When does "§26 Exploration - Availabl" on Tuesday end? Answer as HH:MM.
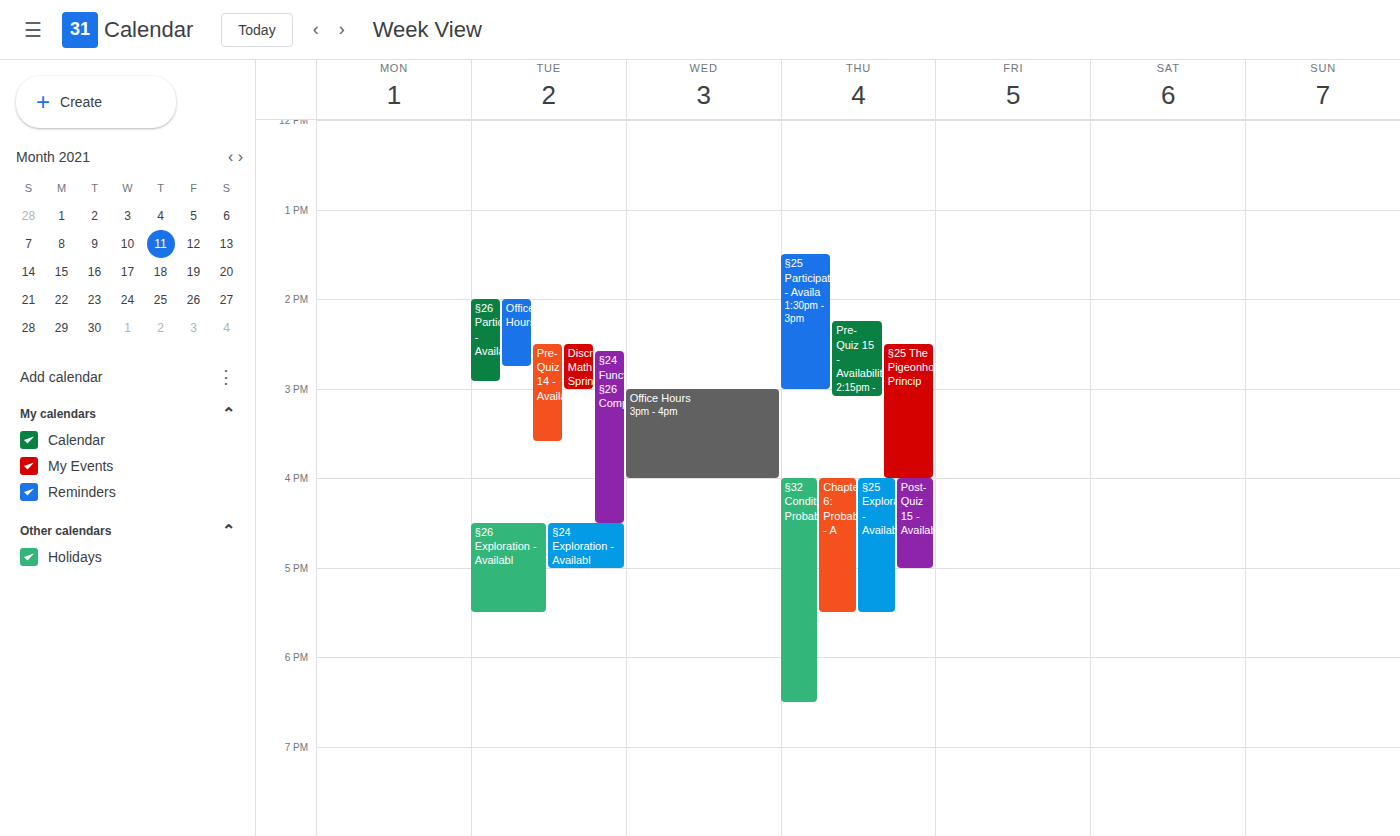
17:30